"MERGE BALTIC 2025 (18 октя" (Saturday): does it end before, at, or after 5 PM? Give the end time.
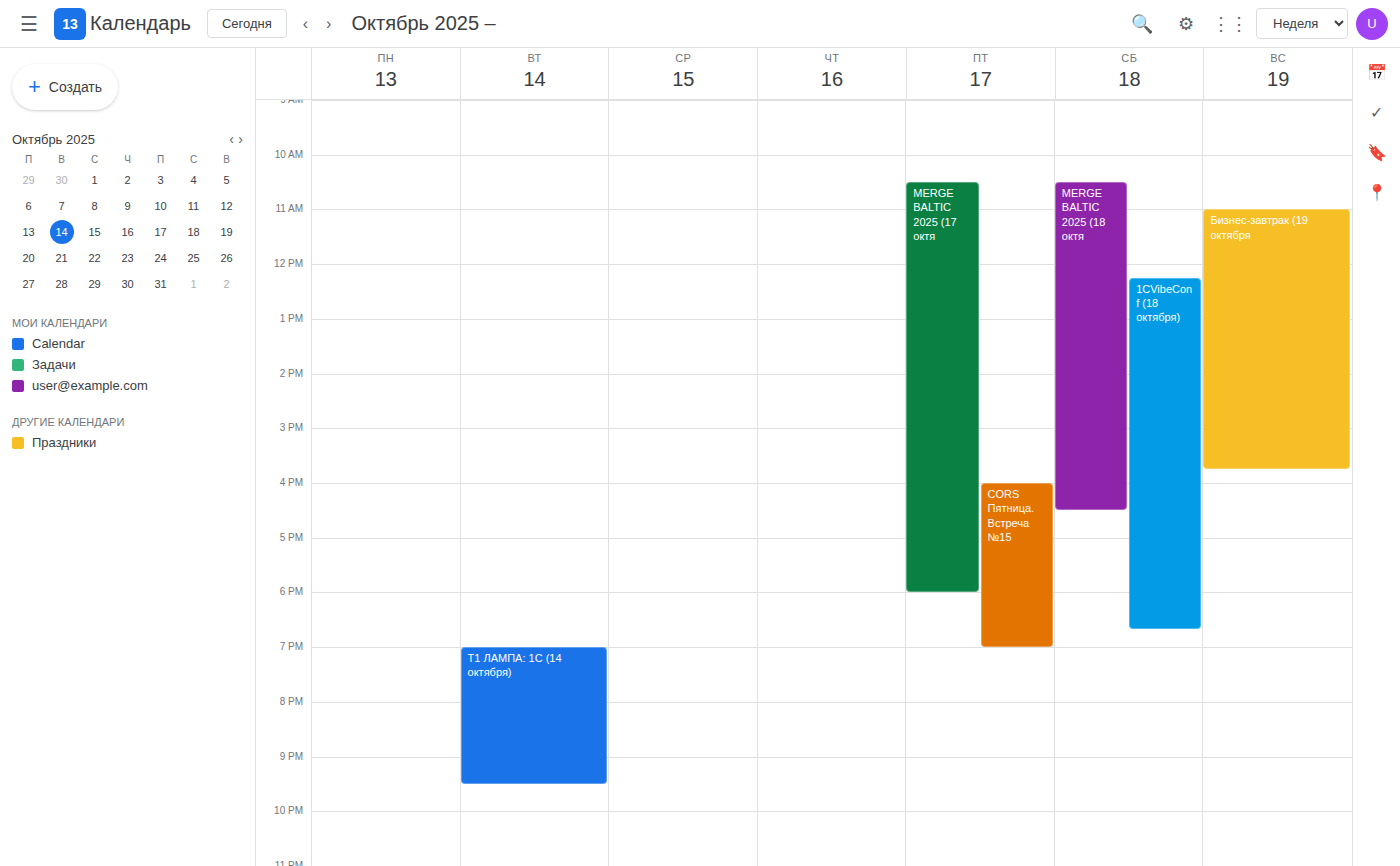
4:30 PM -- before 5 PM, 30 minutes above the 5 PM line.